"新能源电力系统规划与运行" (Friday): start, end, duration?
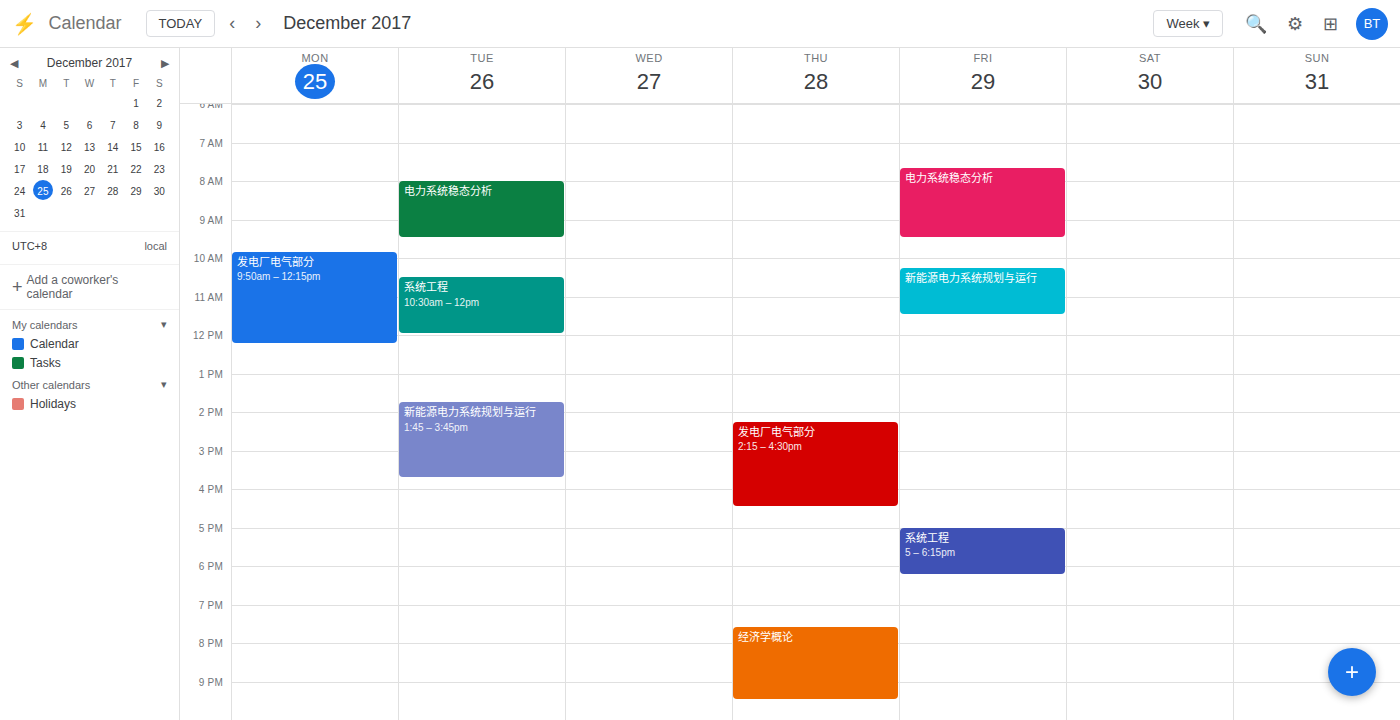
10:15 AM to 11:30 AM, 1 hour 15 minutes